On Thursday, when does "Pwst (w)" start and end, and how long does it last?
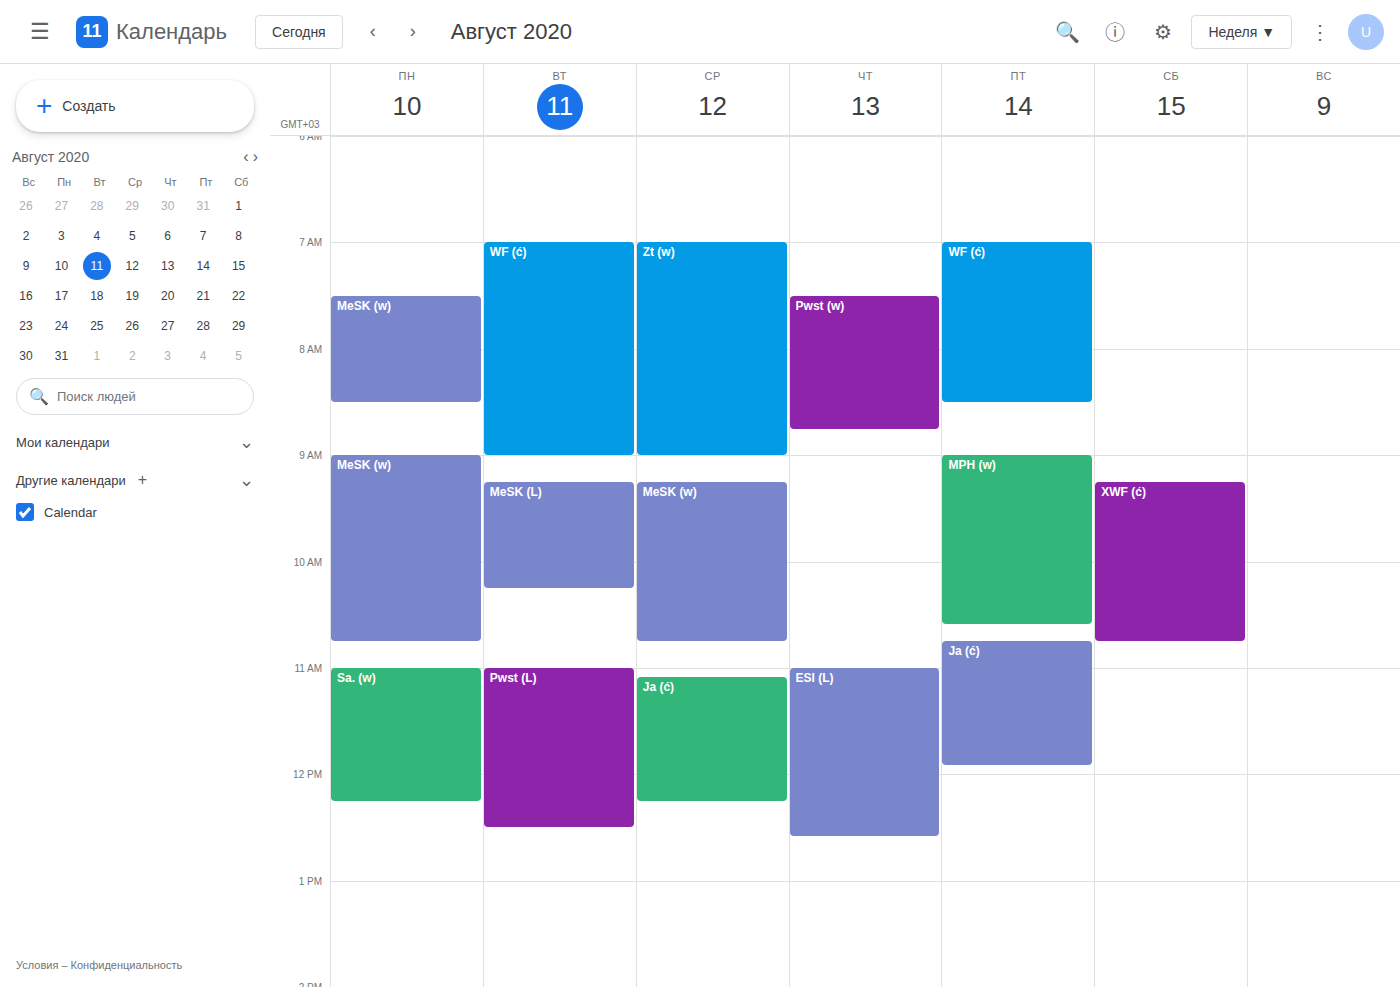
7:30 AM to 8:45 AM, 1 hour 15 minutes